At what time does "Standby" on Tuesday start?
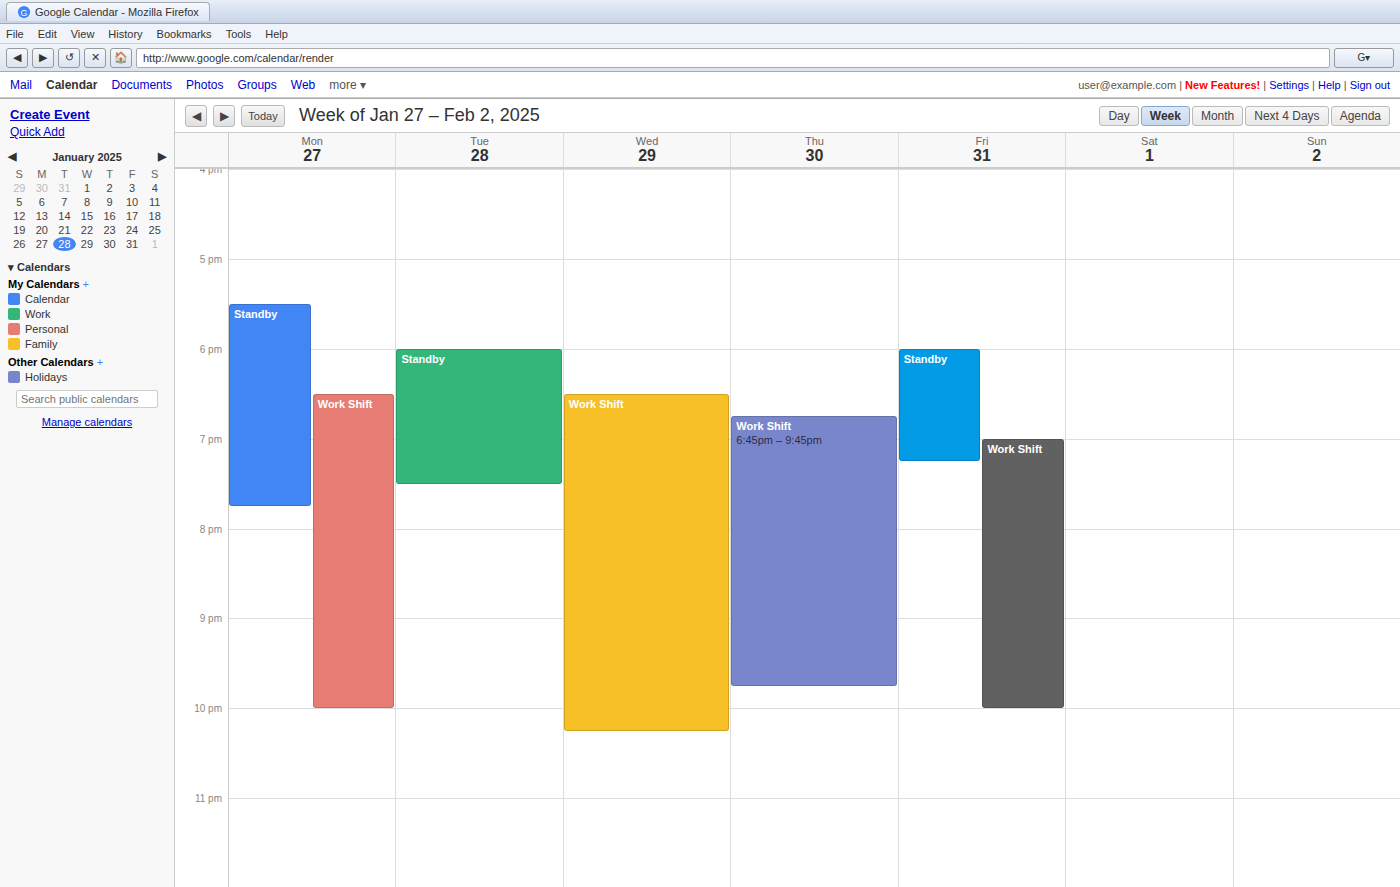
6:00 PM